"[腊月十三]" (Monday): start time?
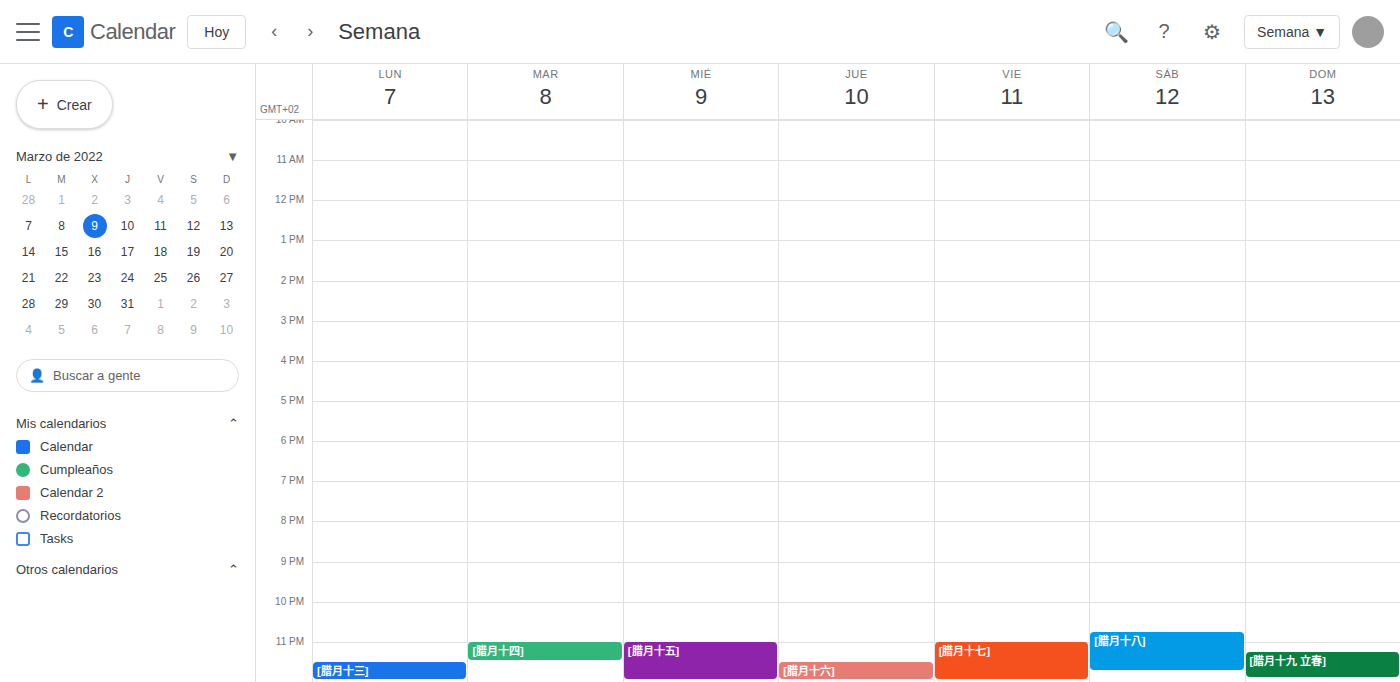
11:30 PM